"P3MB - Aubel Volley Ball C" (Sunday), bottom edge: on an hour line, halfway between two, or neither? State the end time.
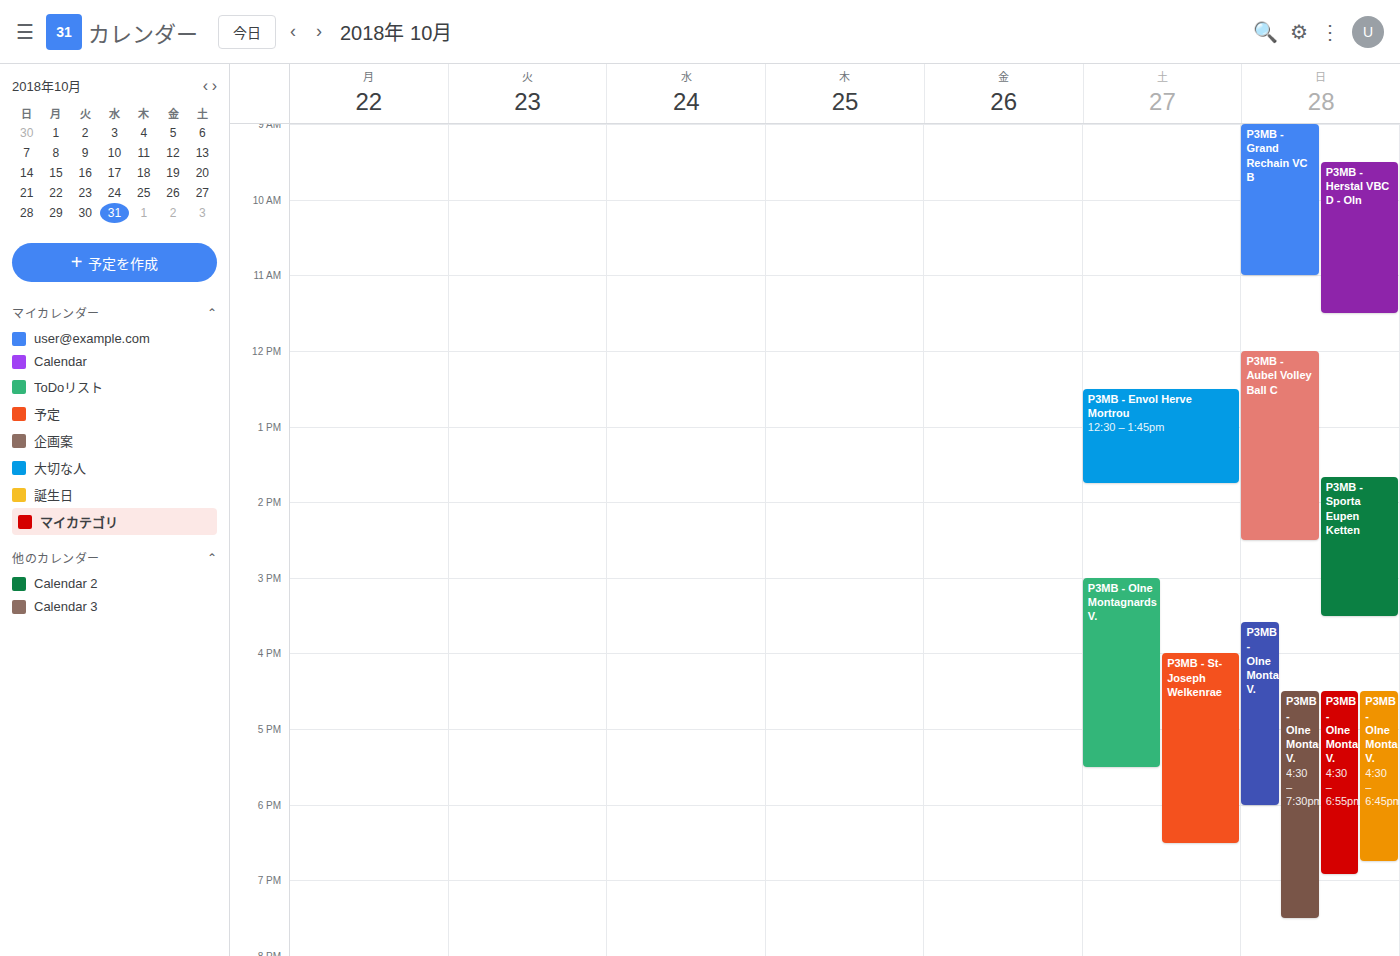
14:30 -- halfway between the 14:00 and 15:00 lines.